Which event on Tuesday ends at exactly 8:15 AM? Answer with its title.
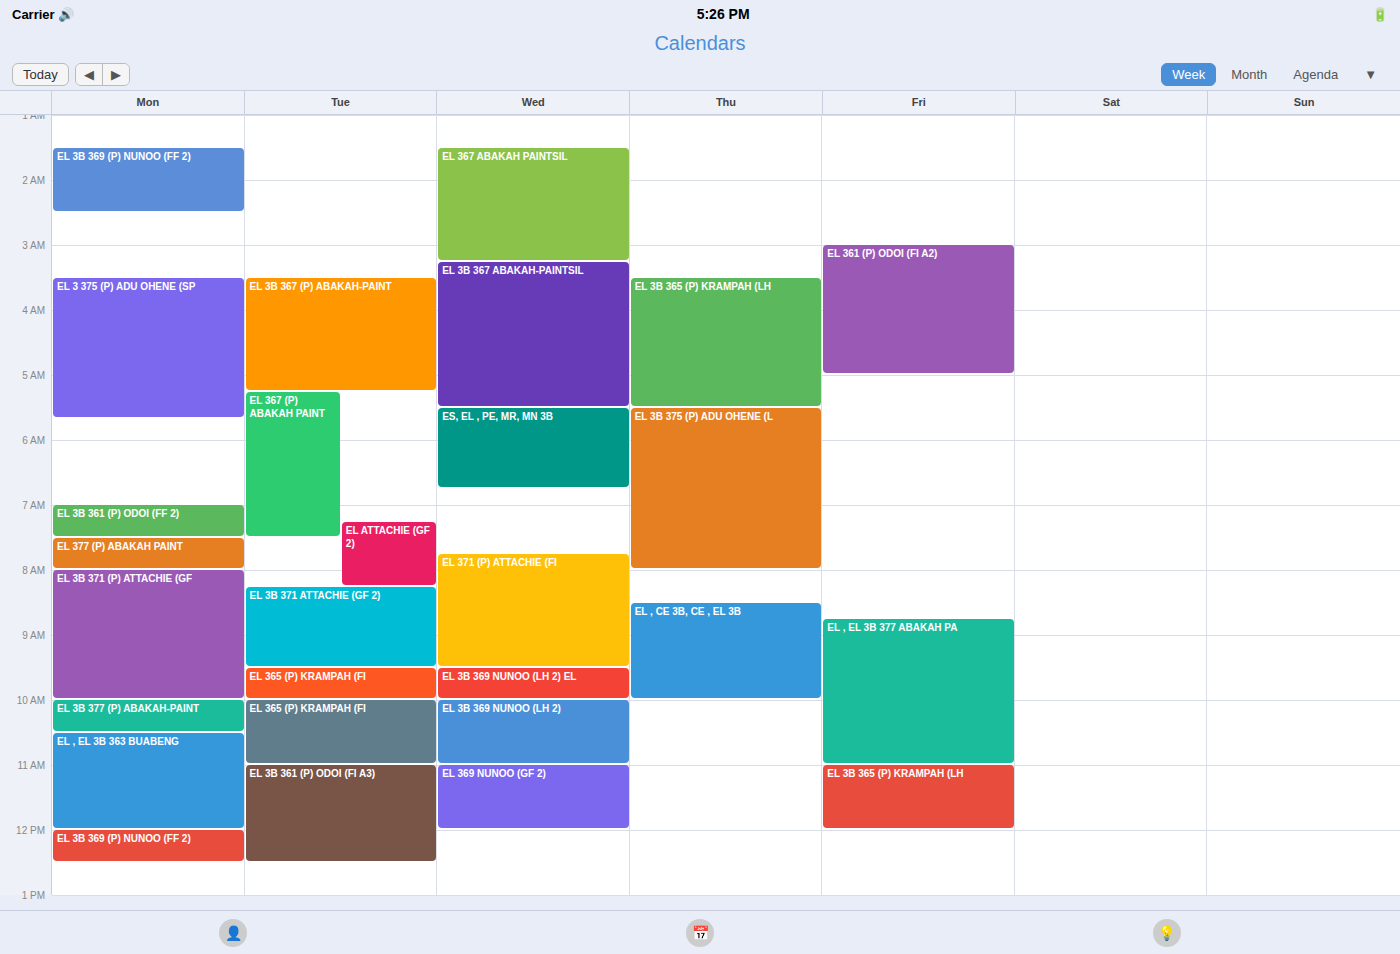
"EL ATTACHIE (GF 2)"